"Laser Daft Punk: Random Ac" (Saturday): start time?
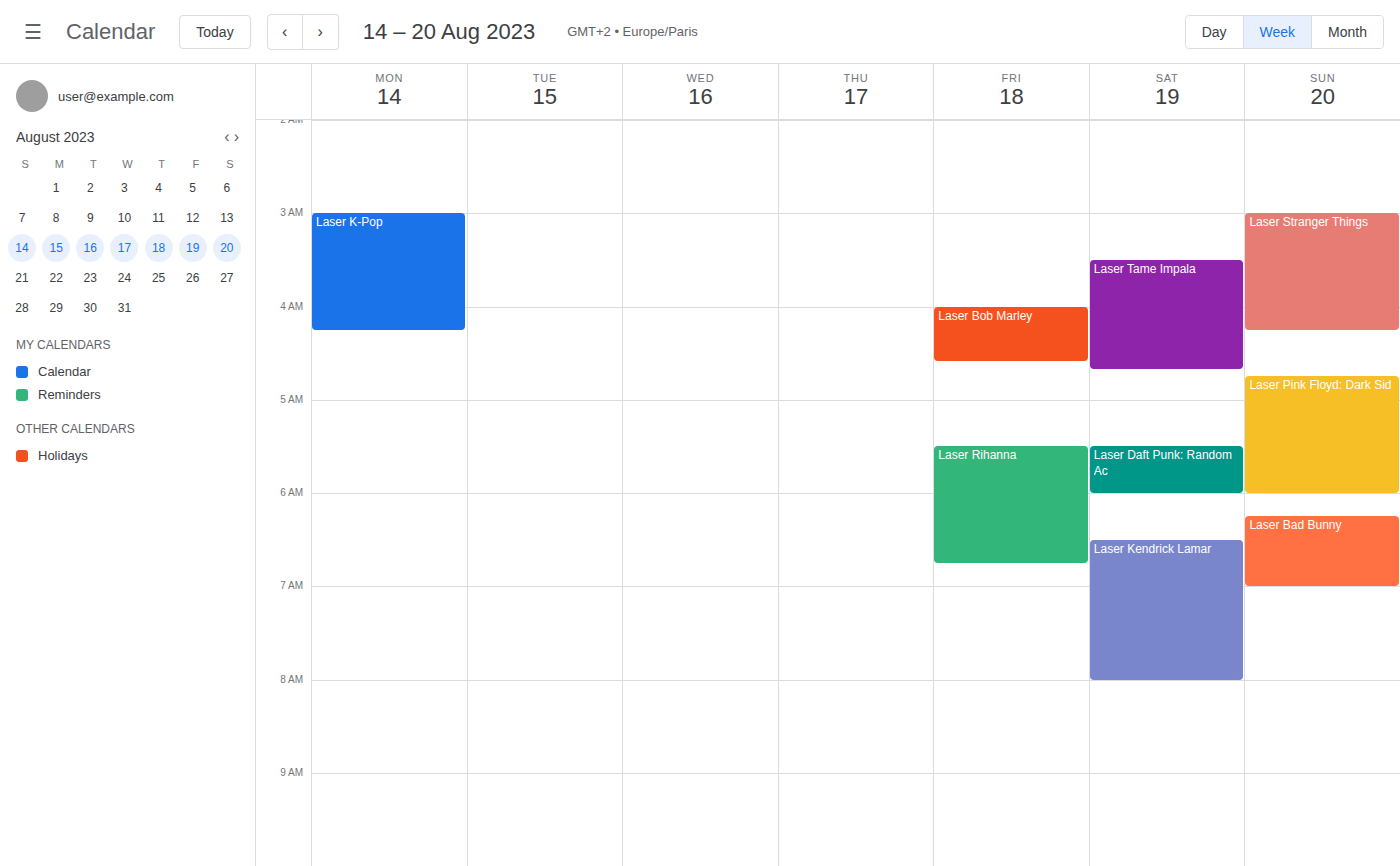
5:30 AM